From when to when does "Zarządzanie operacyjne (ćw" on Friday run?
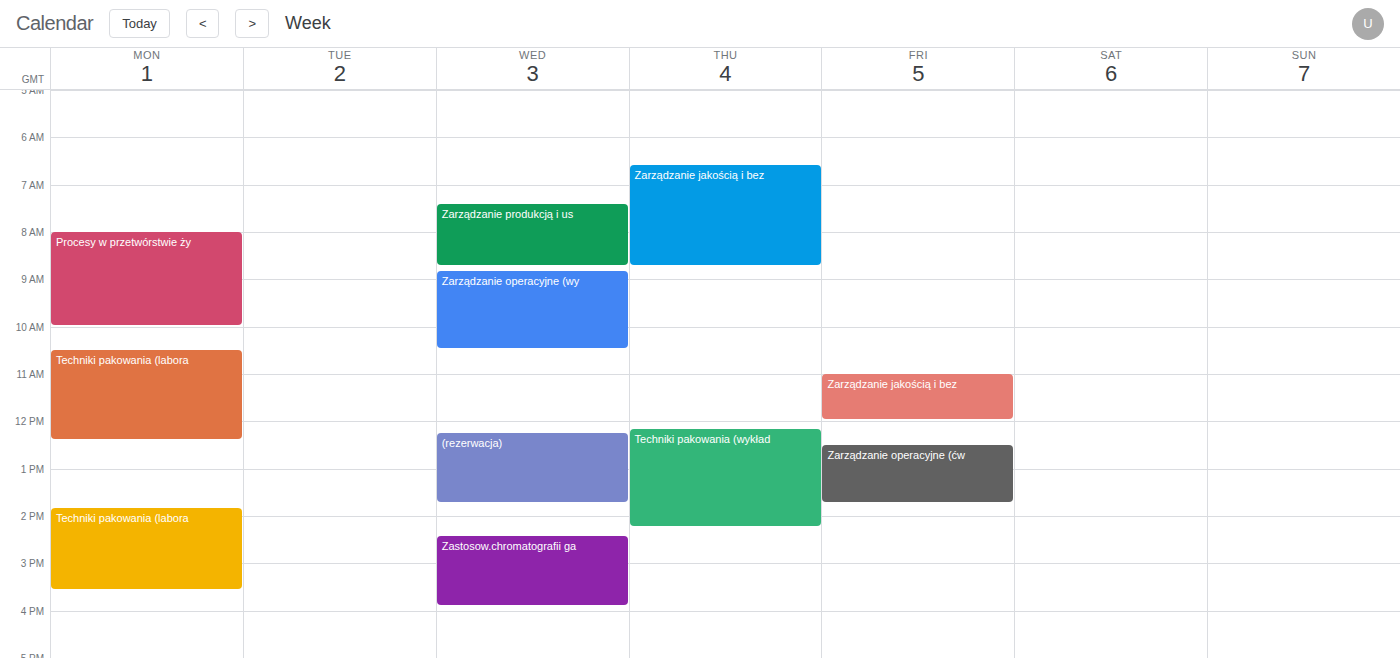
12:30 PM to 1:45 PM